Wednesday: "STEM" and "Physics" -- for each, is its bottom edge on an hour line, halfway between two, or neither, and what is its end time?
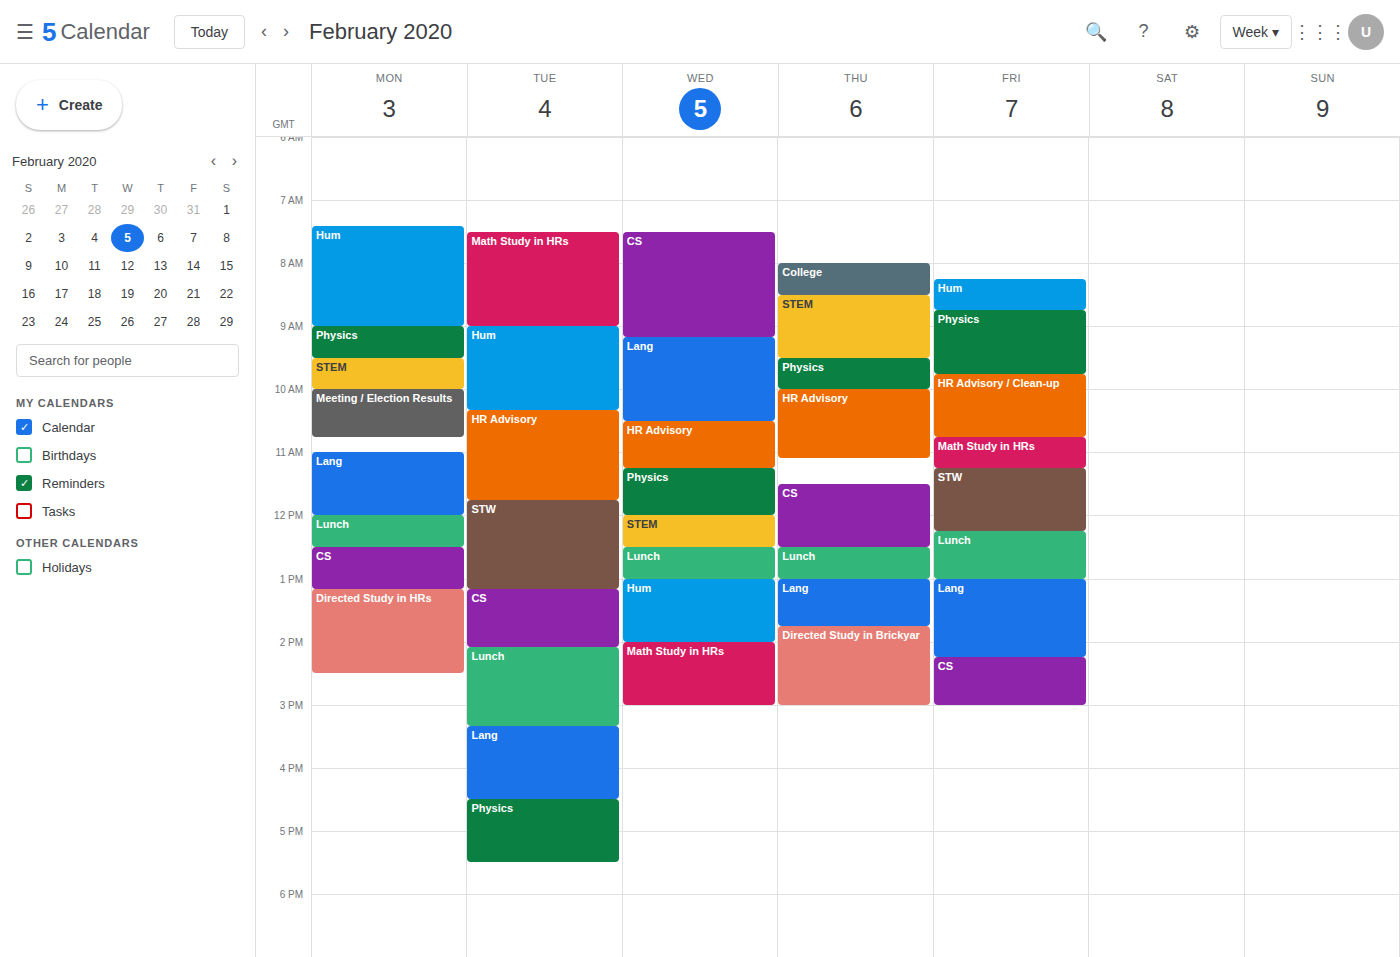
"STEM": 12:30 PM, halfway between the 12 PM and 1 PM lines. "Physics": 12:00 PM, exactly on the 12 PM line.